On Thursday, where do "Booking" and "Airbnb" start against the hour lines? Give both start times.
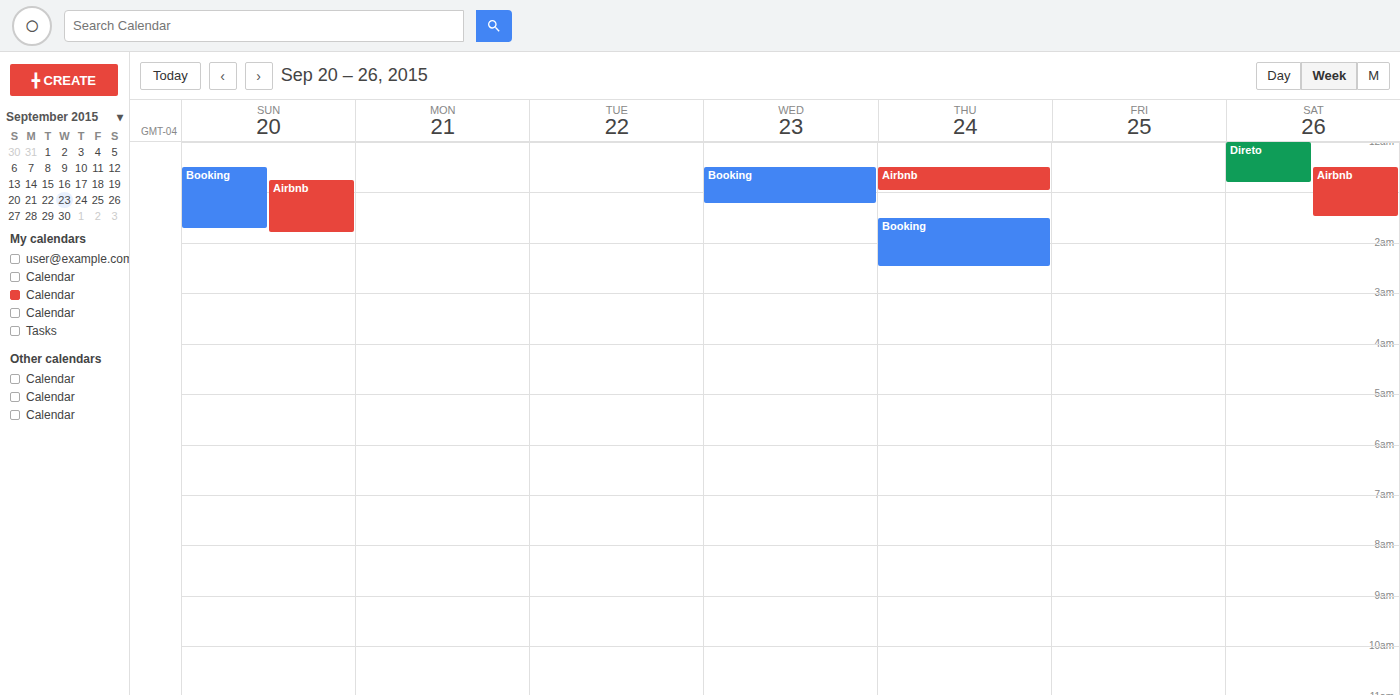
"Booking": 1:30 AM, halfway between the 1 AM and 2 AM lines. "Airbnb": 12:30 AM, halfway between the 12 AM and 1 AM lines.